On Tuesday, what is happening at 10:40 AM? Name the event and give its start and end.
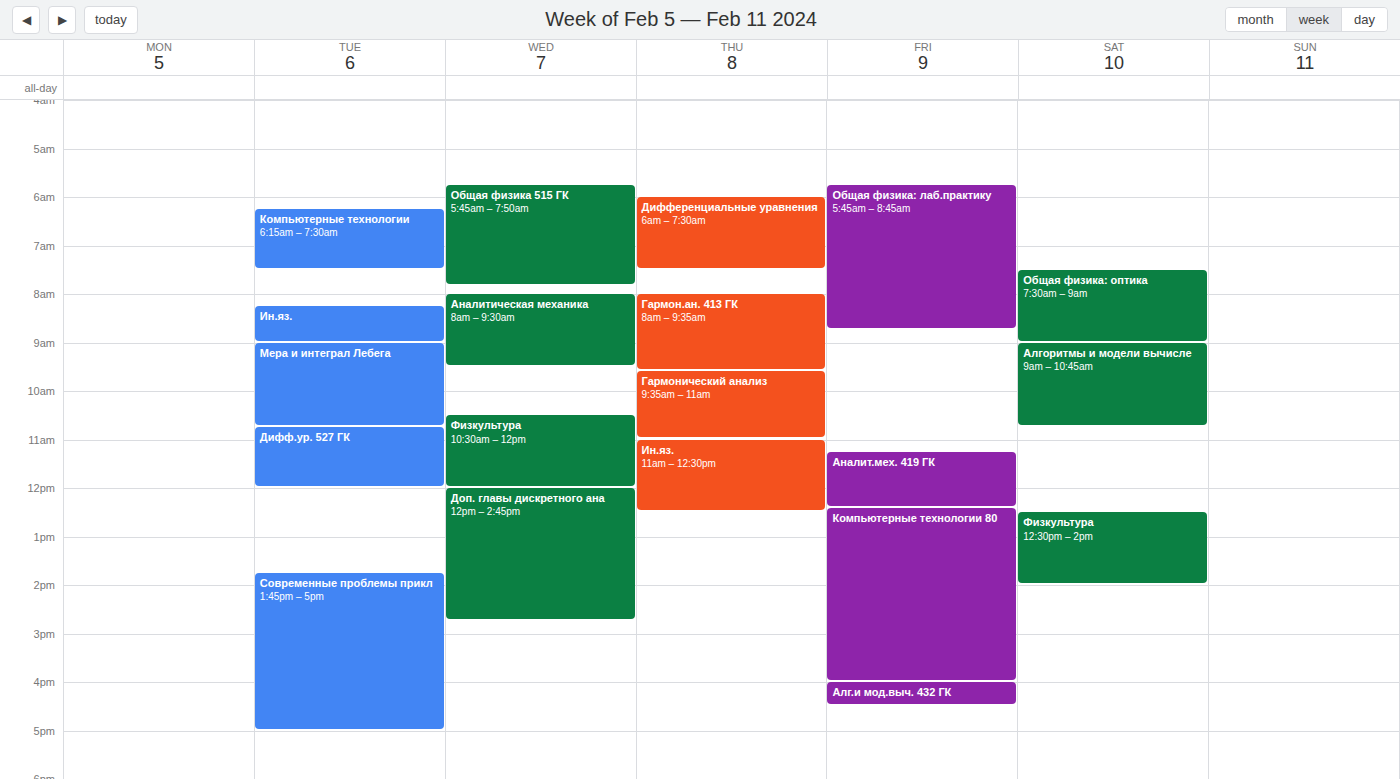
"Мера и интеграл Лебега", 9:00 AM to 10:45 AM